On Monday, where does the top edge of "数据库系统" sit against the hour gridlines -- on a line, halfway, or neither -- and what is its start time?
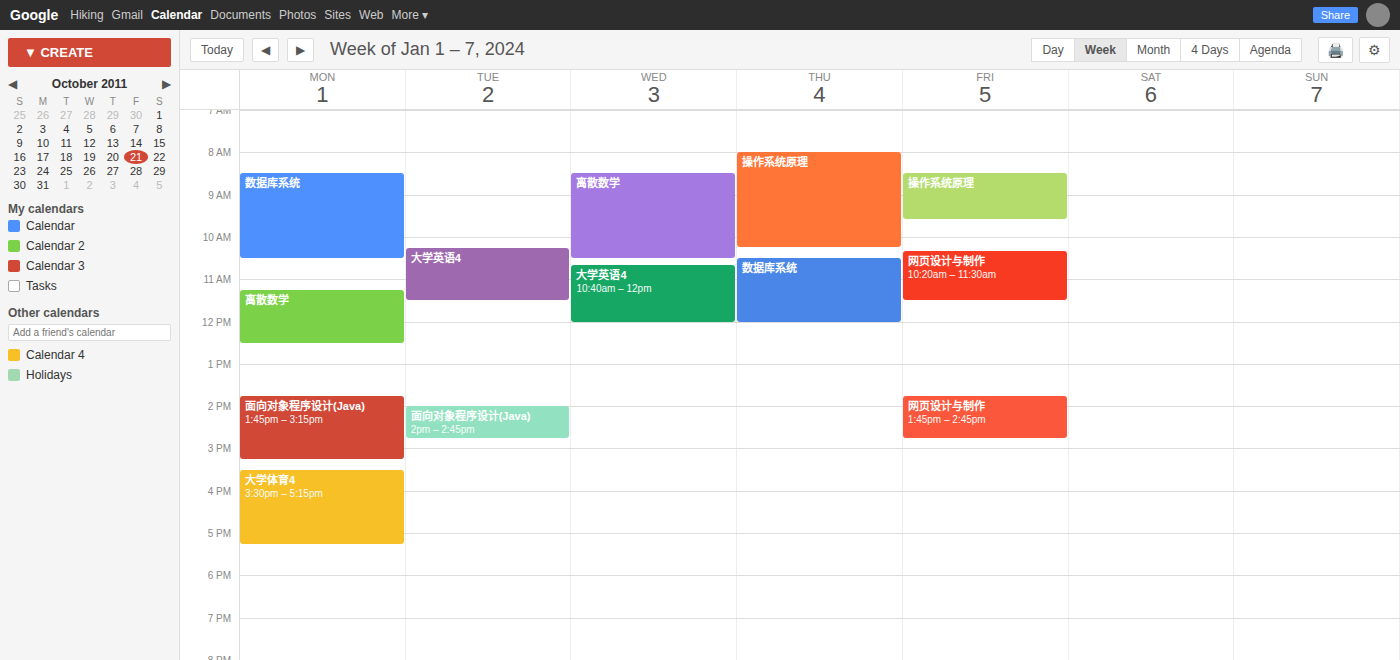
08:30 -- halfway between the 08:00 and 09:00 lines.